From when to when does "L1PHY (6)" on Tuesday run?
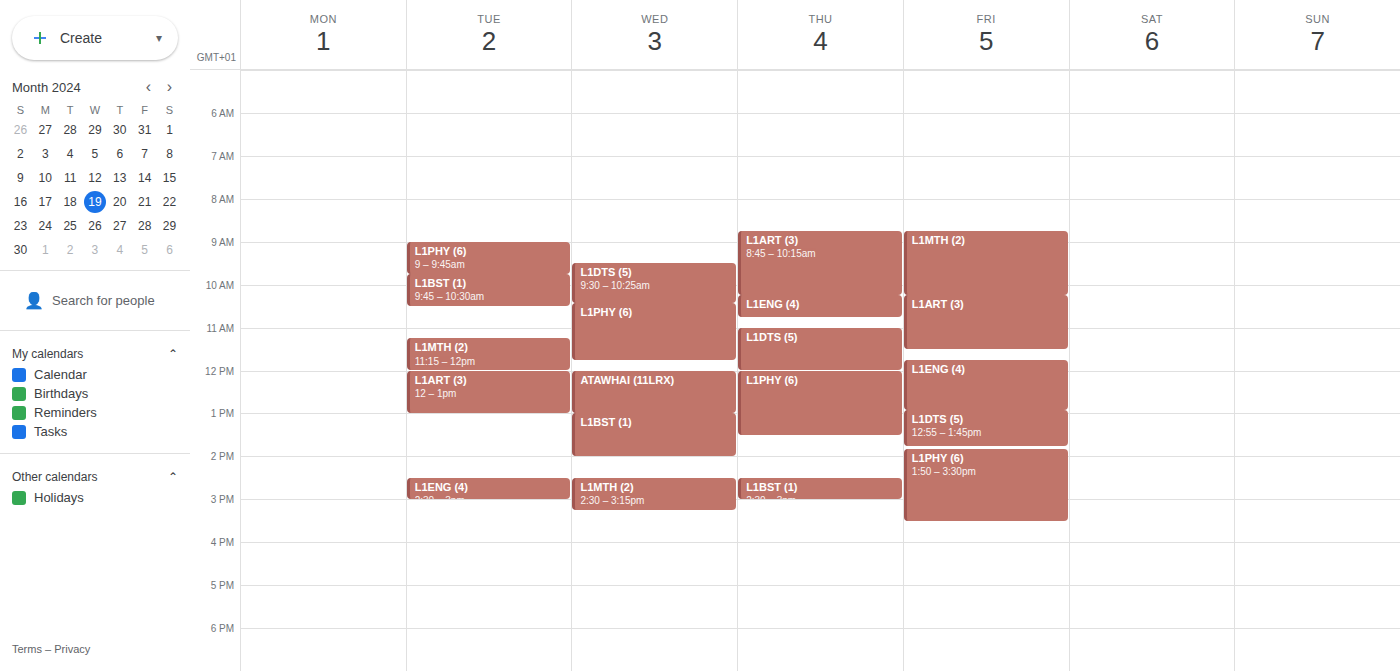
9:00 AM to 9:45 AM